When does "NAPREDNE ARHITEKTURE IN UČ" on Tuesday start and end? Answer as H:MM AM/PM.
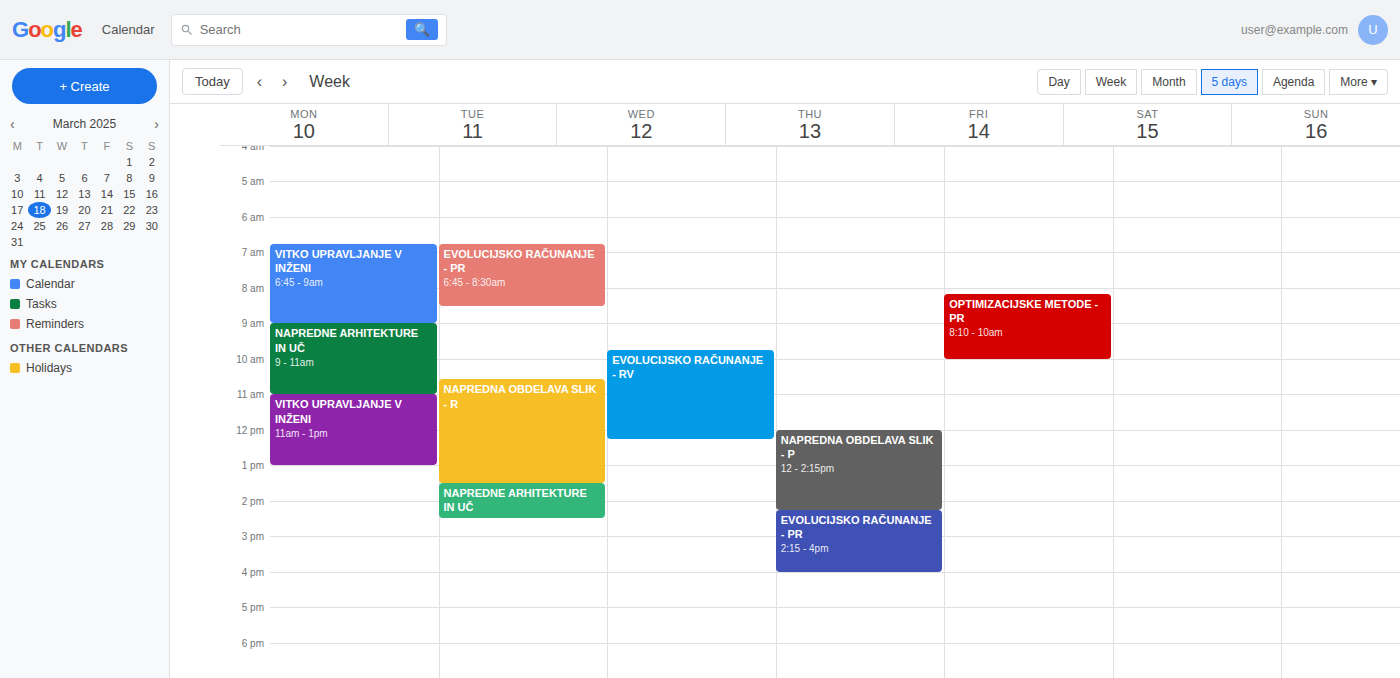
1:30 PM to 2:30 PM